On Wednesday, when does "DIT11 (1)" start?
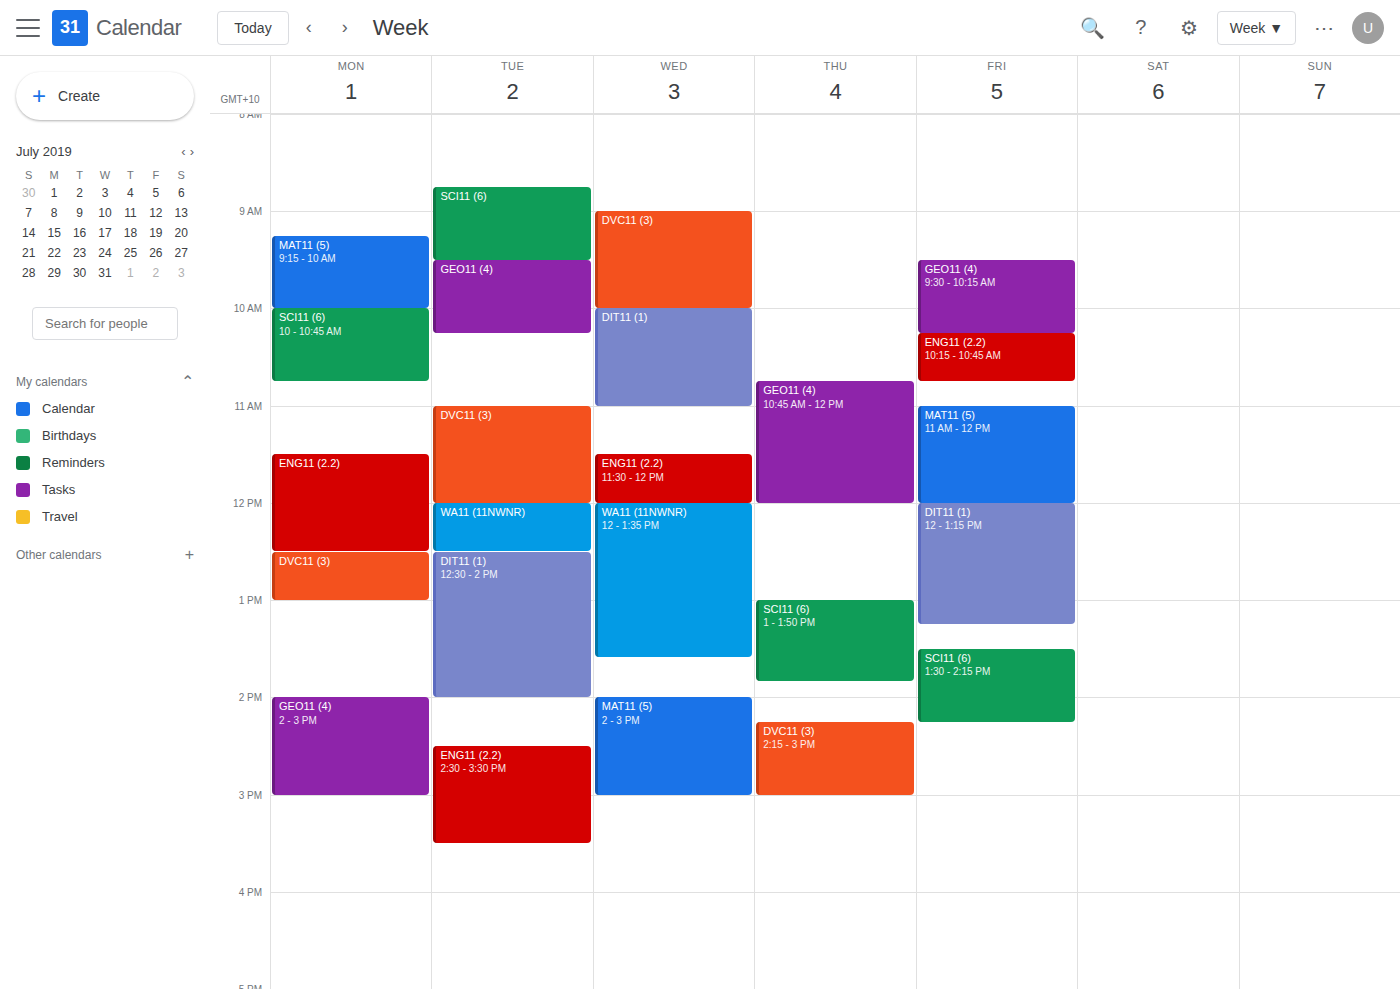
10:00 AM